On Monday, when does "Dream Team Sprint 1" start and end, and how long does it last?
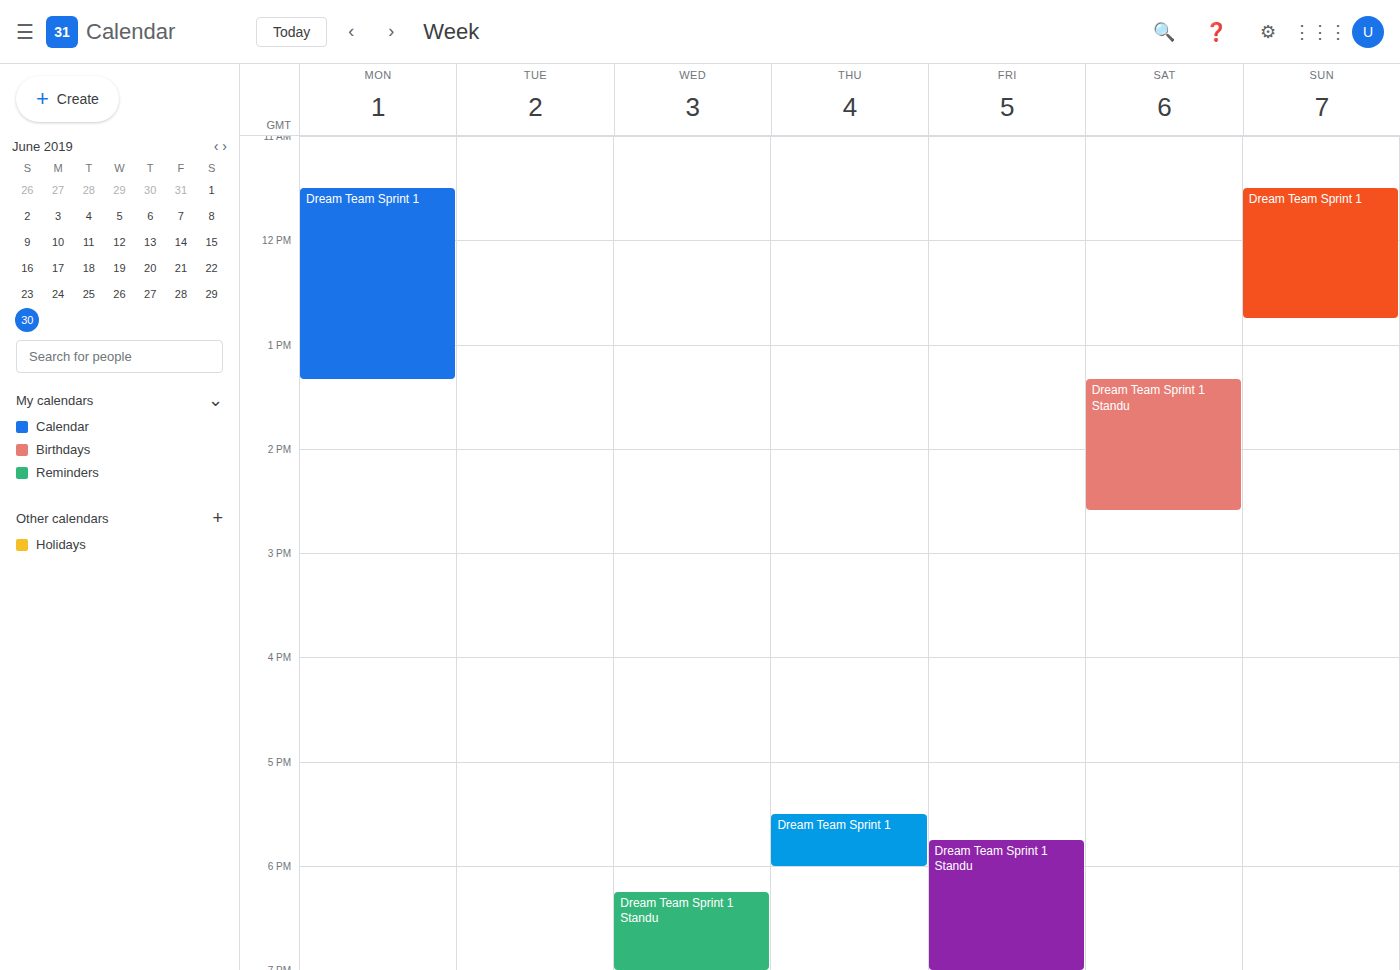
11:30 AM to 1:20 PM, 1 hour 50 minutes